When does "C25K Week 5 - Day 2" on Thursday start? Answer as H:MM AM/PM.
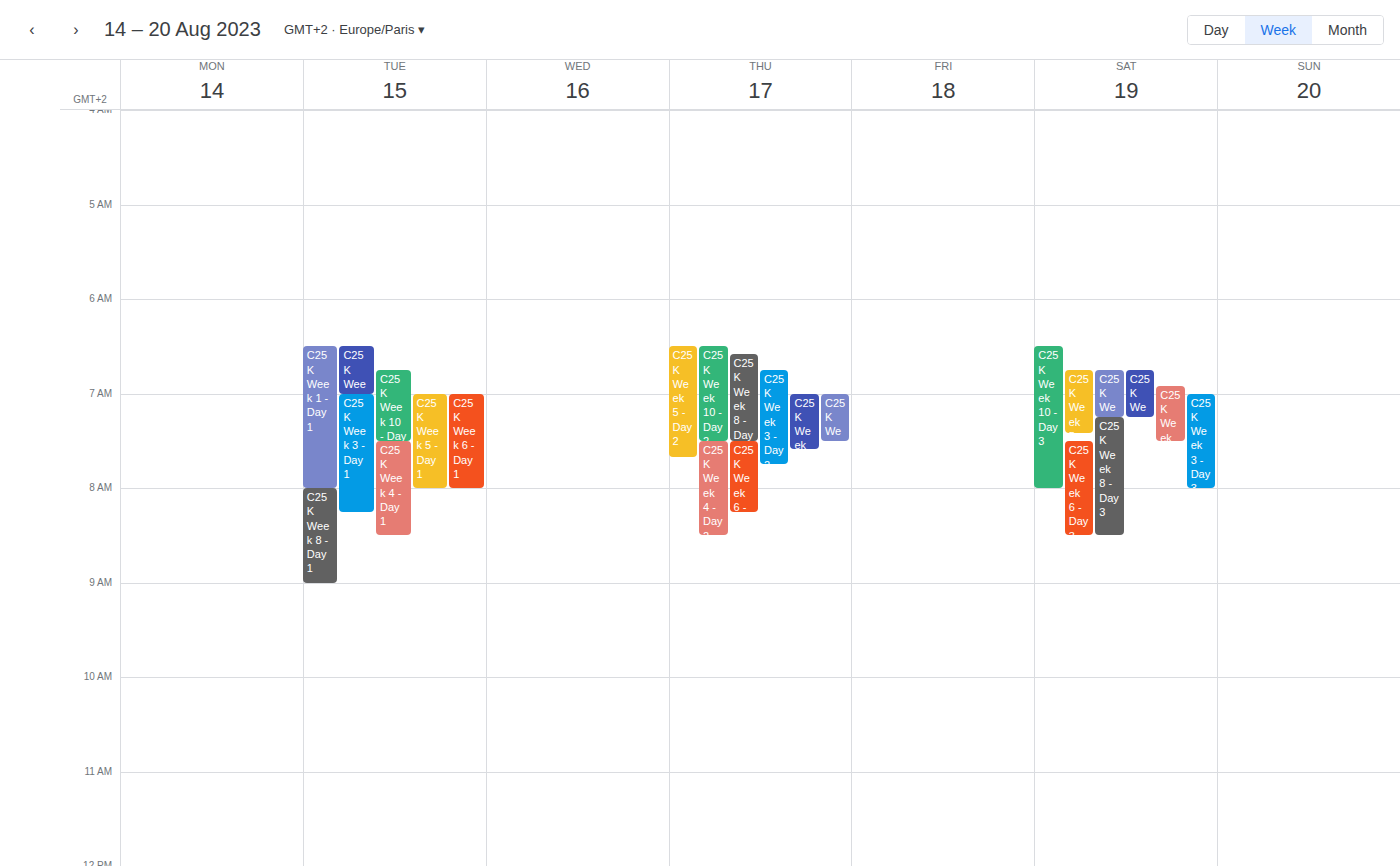
6:30 AM